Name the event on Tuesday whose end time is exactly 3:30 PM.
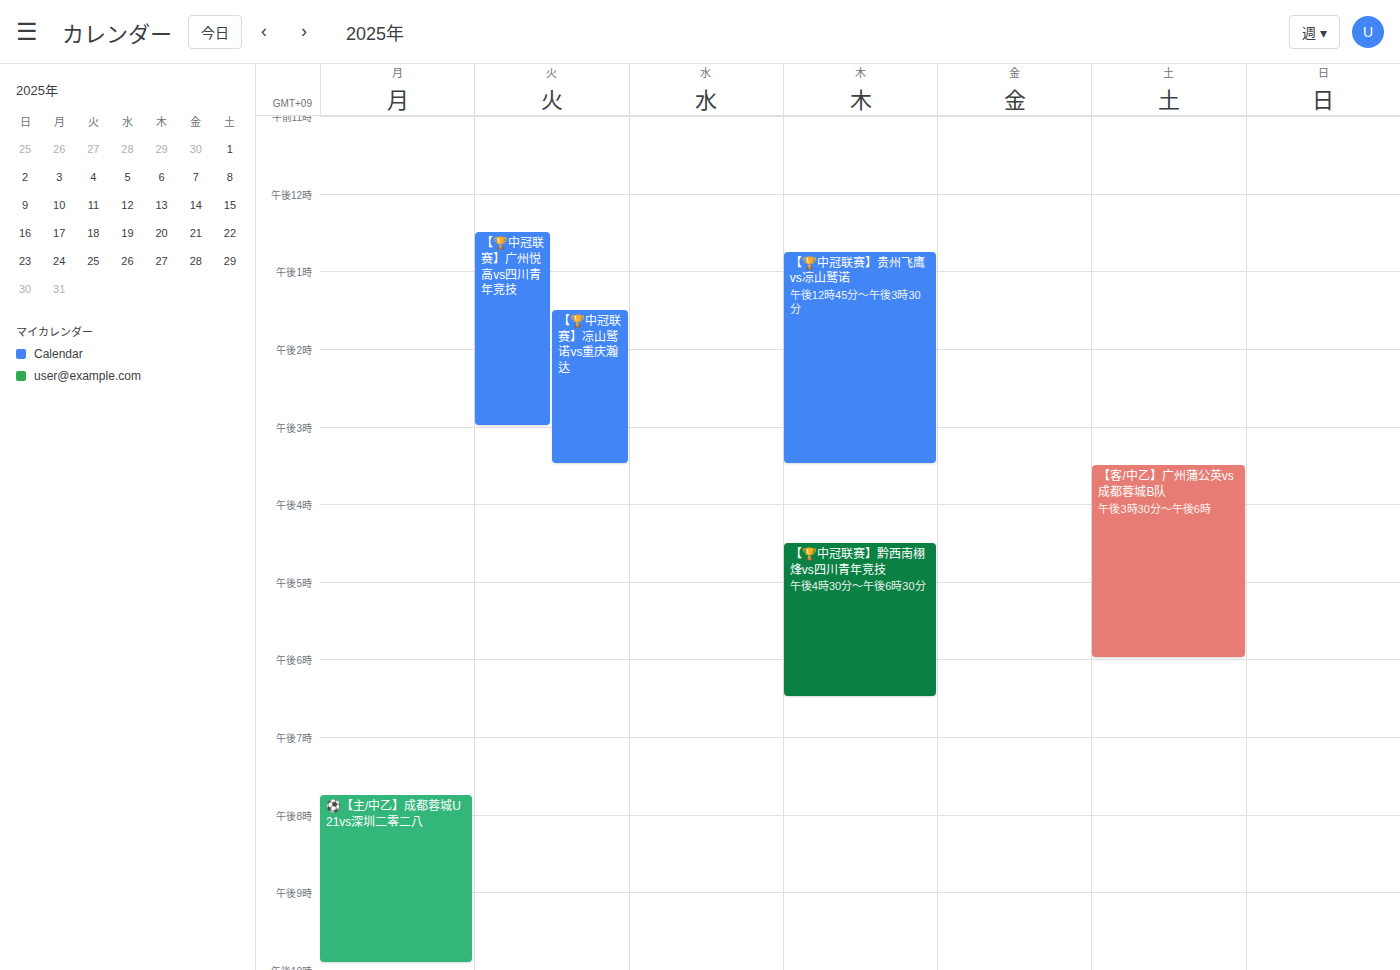
"【🏆中冠联赛】凉山鹫诺vs重庆瀚达"